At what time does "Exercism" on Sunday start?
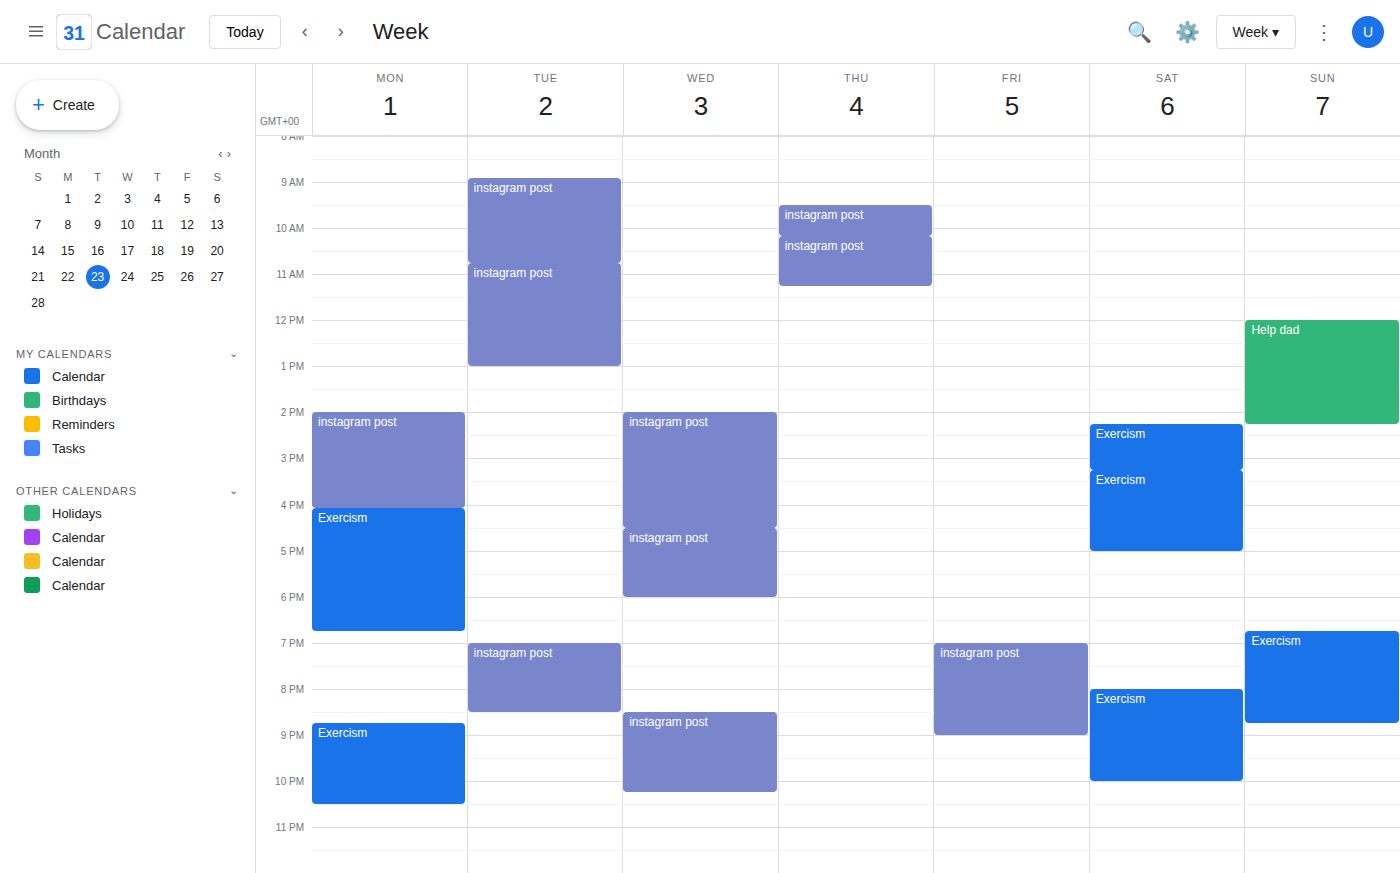
6:45 PM